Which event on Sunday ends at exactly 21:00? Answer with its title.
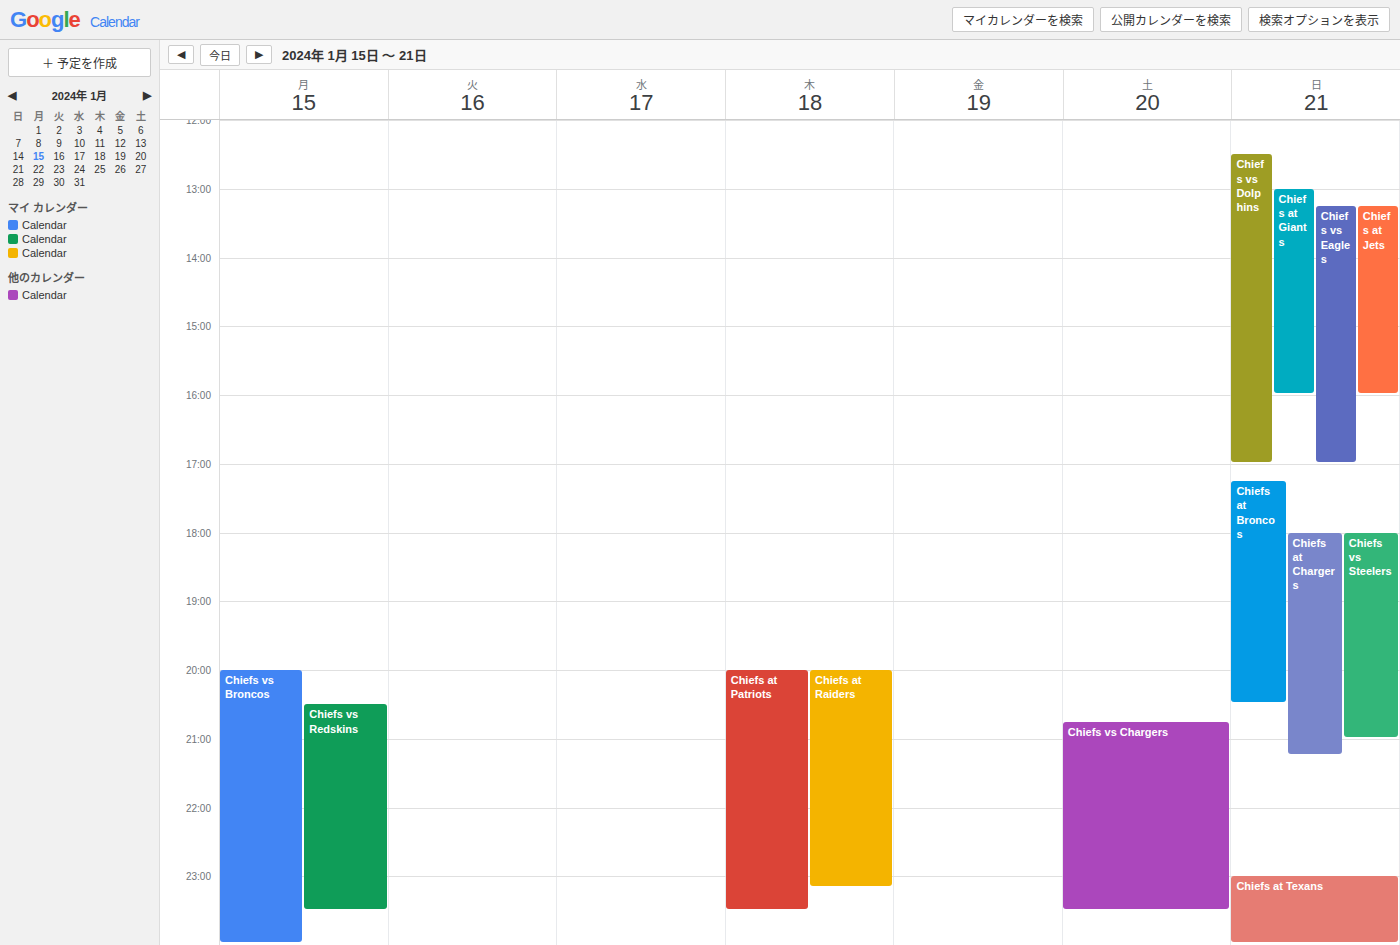
"Chiefs vs Steelers"